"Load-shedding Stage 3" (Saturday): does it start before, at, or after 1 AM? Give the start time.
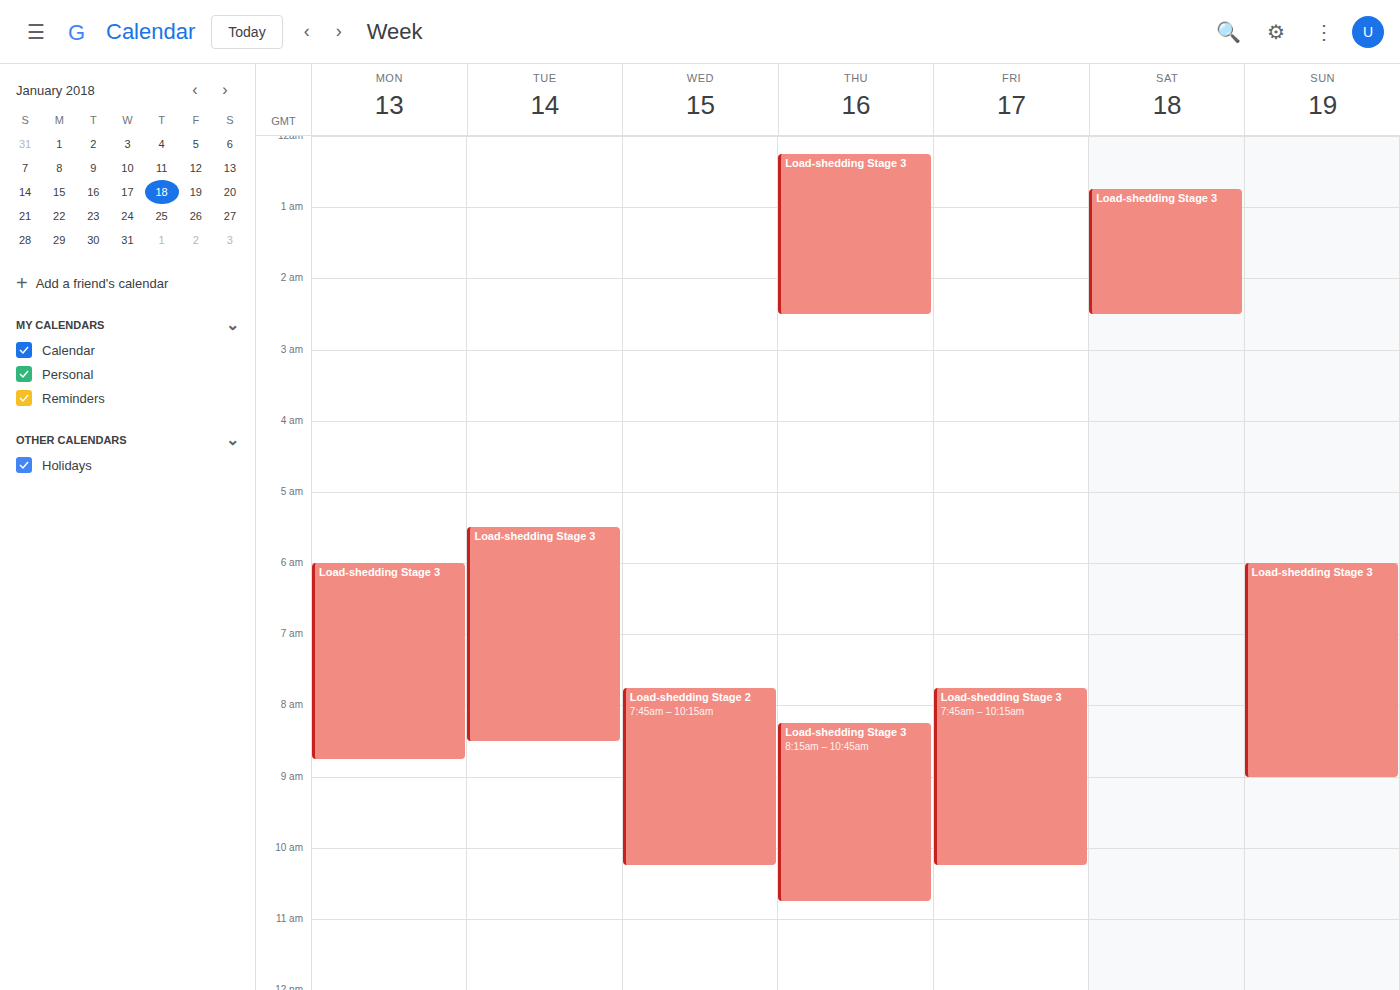
12:45 AM -- before 1 AM, 15 minutes above the 1 AM line.